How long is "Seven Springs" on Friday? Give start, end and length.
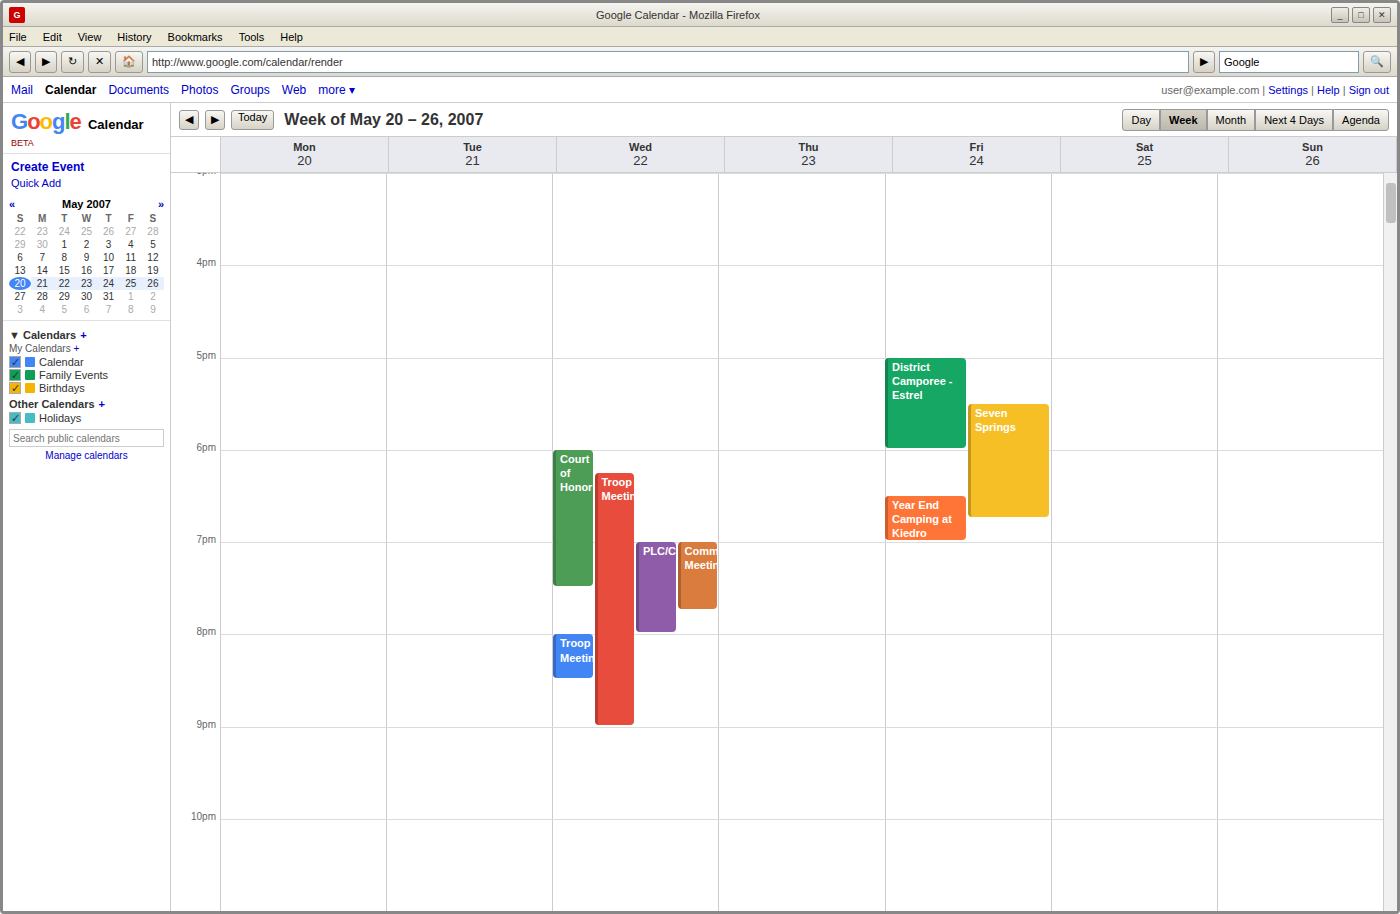
5:30 PM to 6:45 PM, 1 hour 15 minutes